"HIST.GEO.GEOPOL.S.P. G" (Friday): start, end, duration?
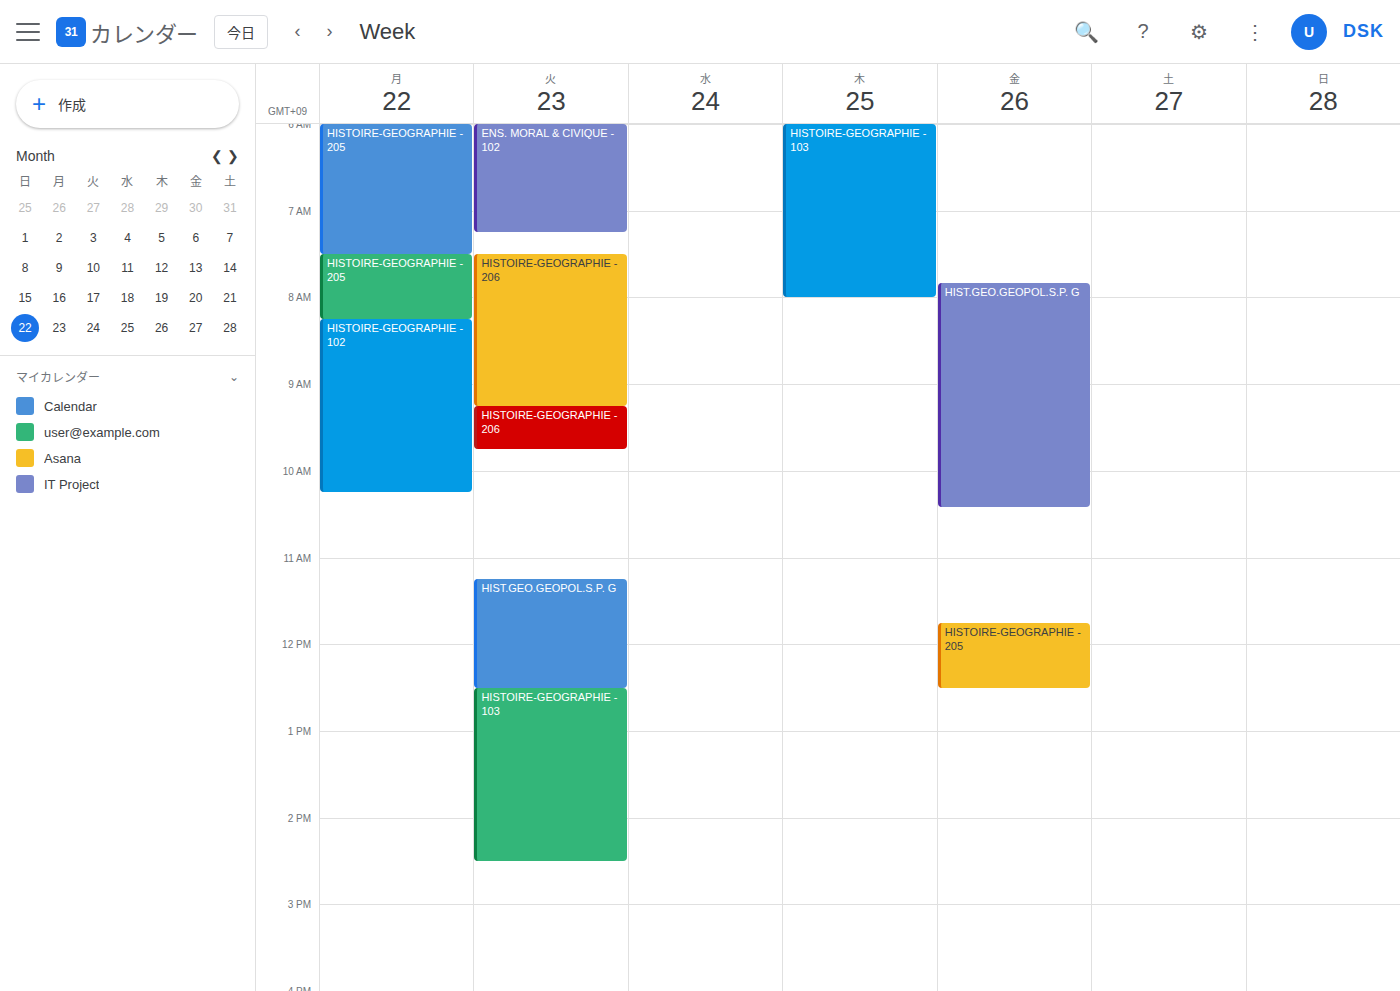
7:50 AM to 10:25 AM, 2 hours 35 minutes